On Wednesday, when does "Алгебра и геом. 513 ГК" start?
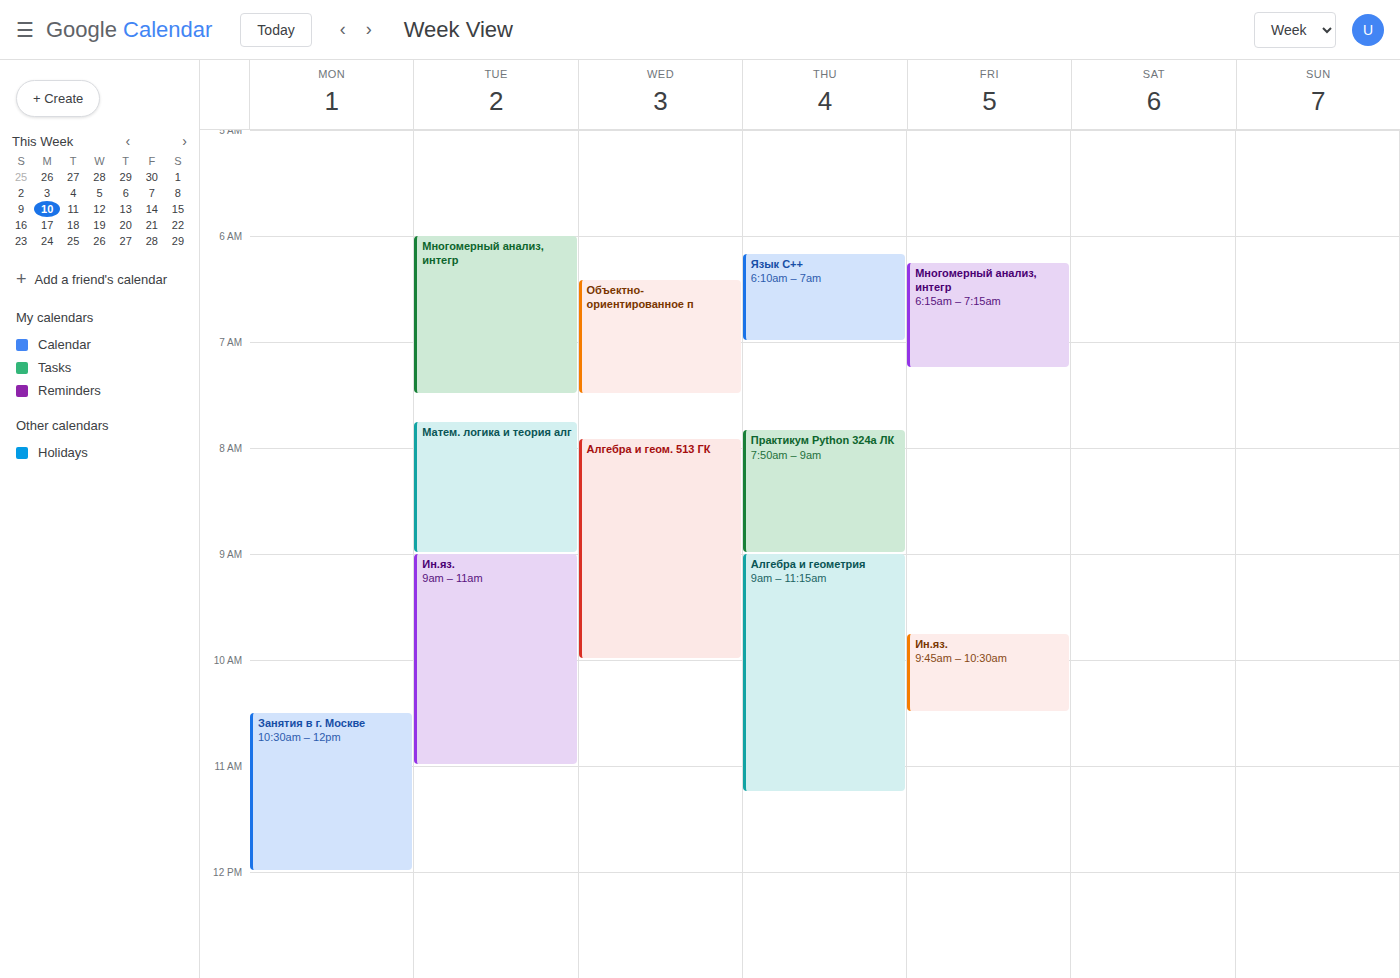
7:55 AM